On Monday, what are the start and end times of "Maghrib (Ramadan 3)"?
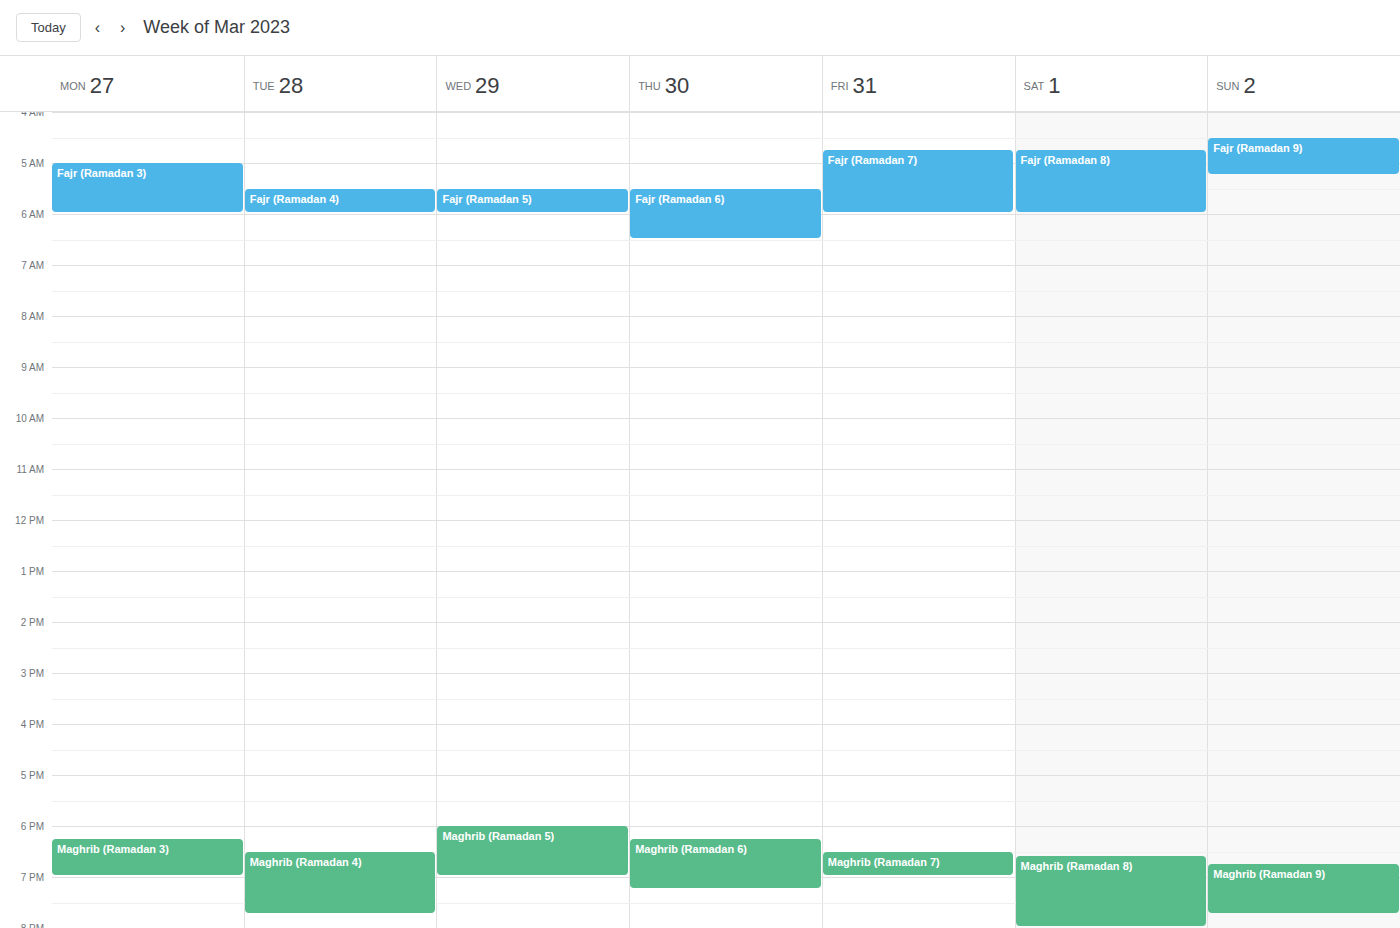
6:15 PM to 7:00 PM